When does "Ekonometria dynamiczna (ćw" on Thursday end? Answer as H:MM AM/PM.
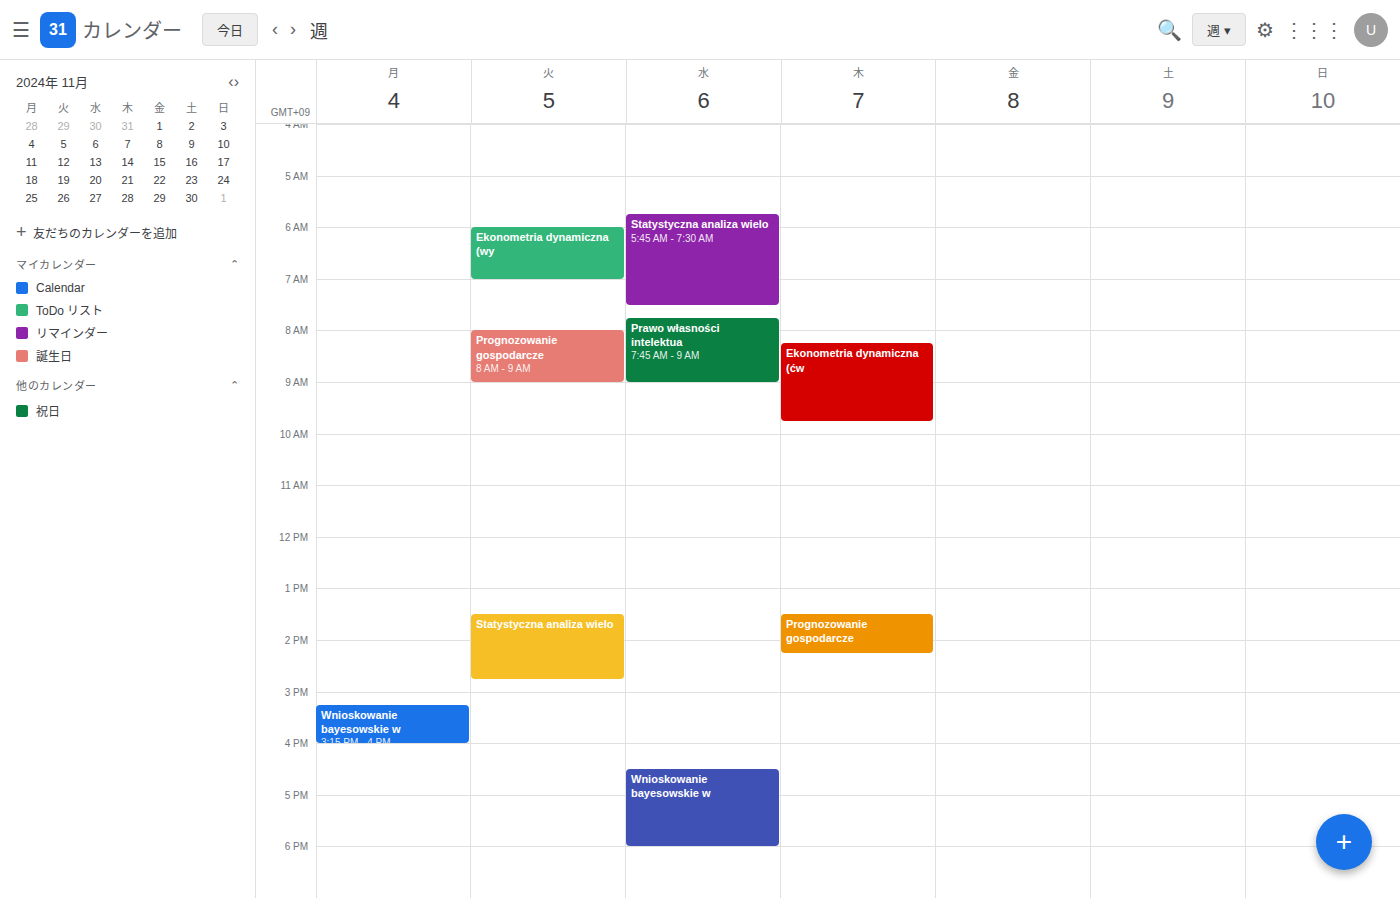
9:45 AM